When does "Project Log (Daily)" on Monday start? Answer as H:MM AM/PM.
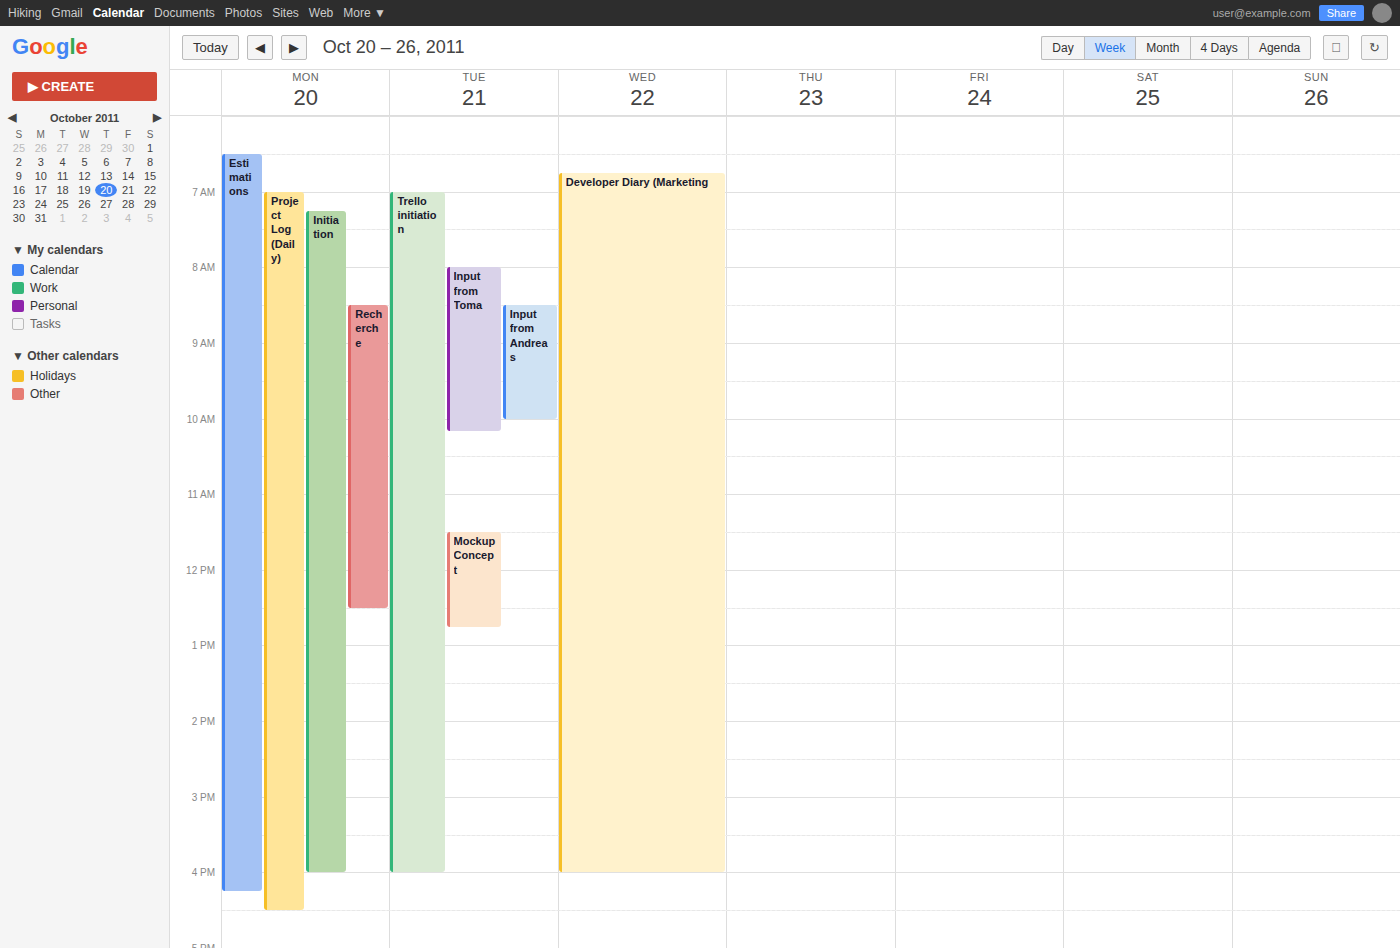
7:00 AM